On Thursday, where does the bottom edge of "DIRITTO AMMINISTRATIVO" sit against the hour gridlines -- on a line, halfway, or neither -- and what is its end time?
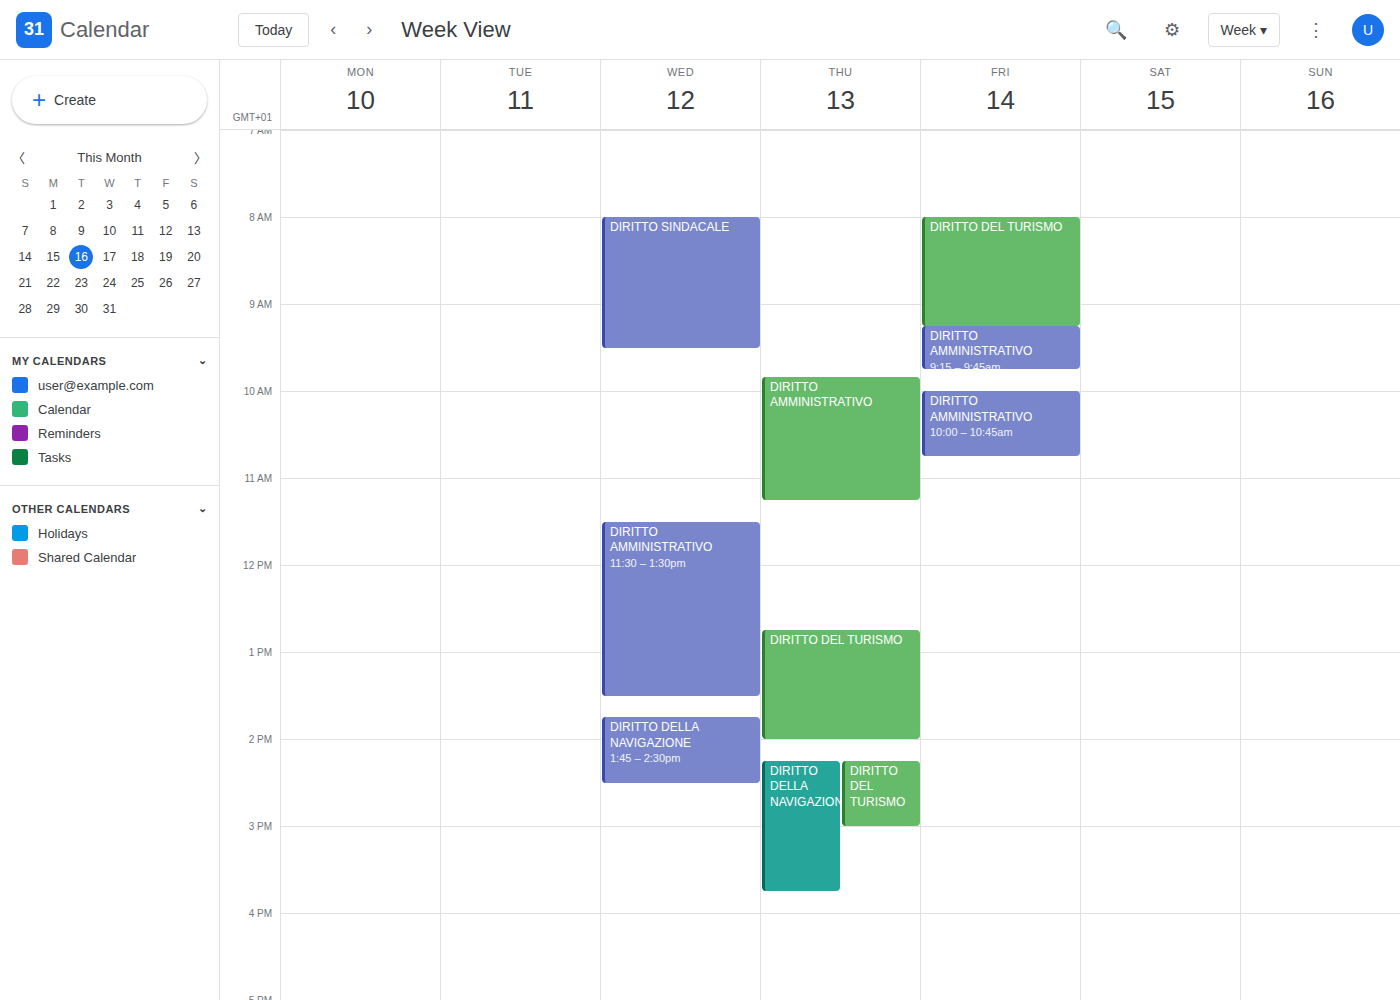
11:15 AM -- neither: a quarter of the way from the 11 AM line to the 12 PM line.